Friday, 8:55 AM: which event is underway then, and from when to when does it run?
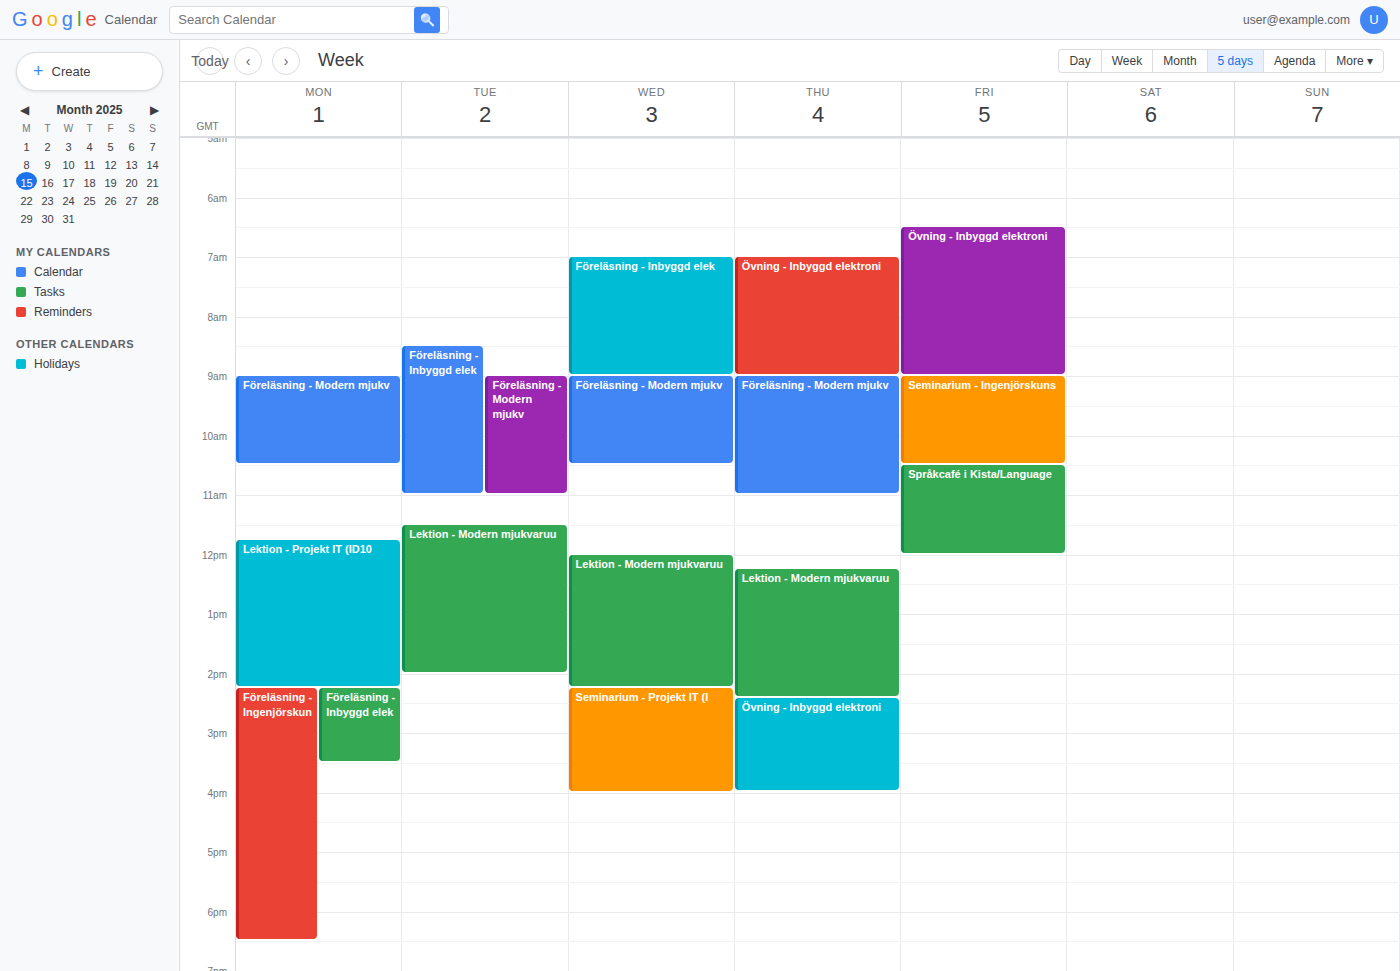
"Övning - Inbyggd elektroni", 6:30 AM to 9:00 AM